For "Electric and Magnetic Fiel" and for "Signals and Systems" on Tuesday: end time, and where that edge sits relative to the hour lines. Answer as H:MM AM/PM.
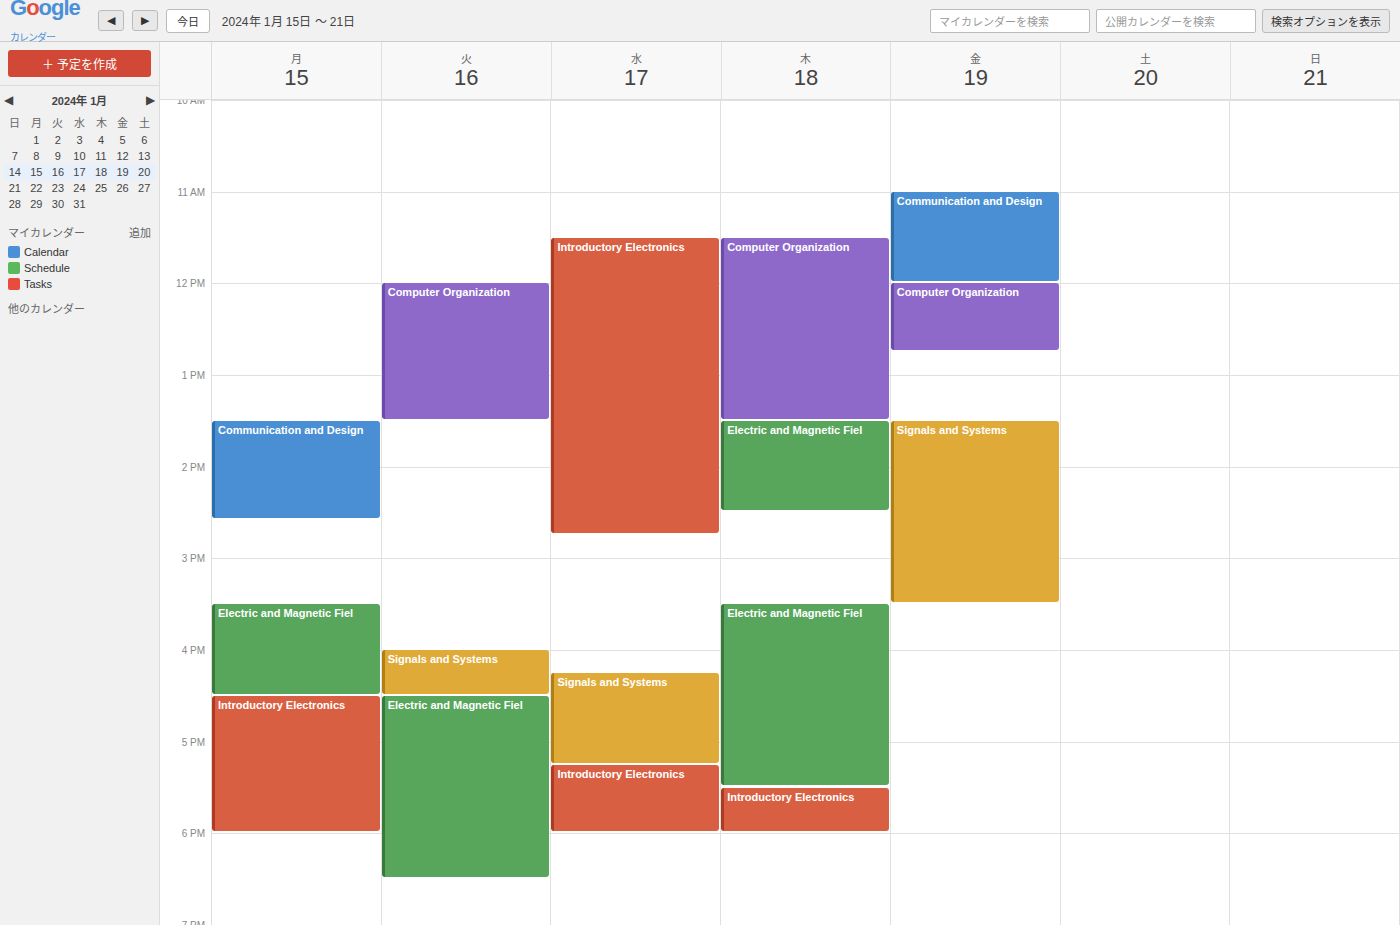
"Electric and Magnetic Fiel": 6:30 PM, halfway between the 6 PM and 7 PM lines. "Signals and Systems": 4:30 PM, halfway between the 4 PM and 5 PM lines.